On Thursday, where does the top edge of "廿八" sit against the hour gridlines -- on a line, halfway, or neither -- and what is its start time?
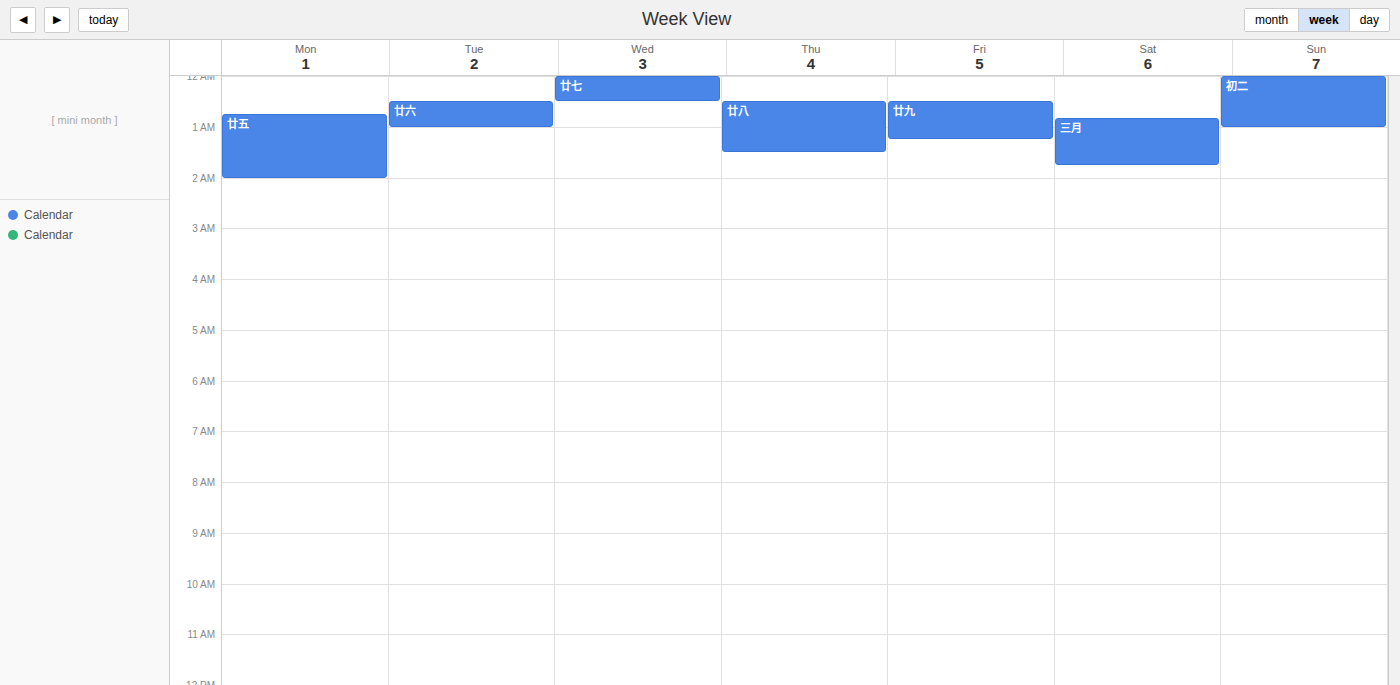
12:30 AM -- halfway between the 12 AM and 1 AM lines.